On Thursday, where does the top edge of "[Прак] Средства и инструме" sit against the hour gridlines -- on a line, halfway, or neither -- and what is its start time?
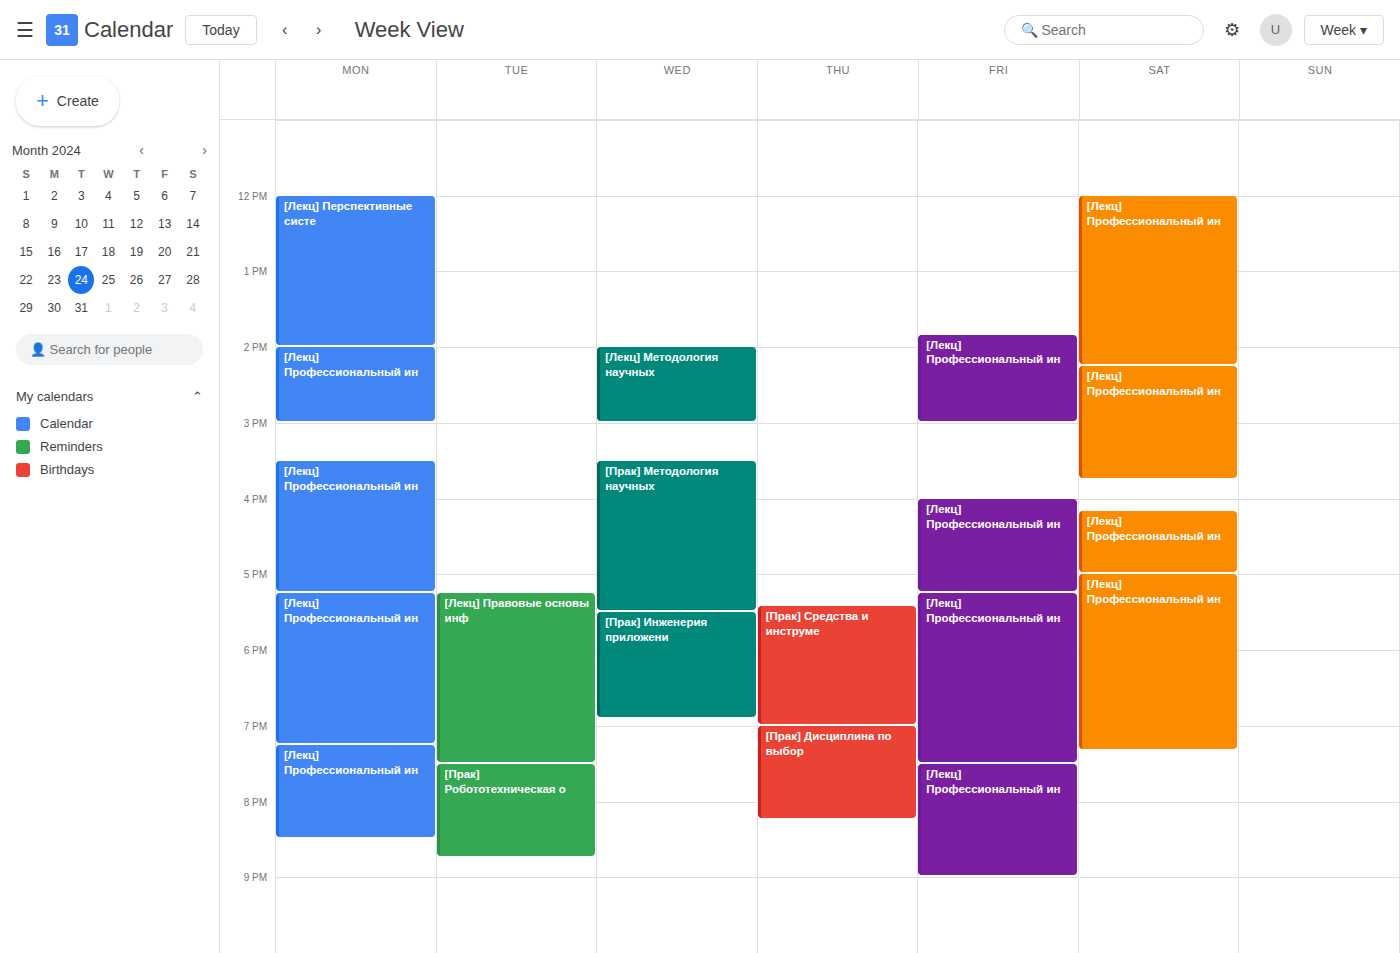
17:25 -- neither: 25 minutes below the 17:00 line and 35 minutes above the 18:00 line.